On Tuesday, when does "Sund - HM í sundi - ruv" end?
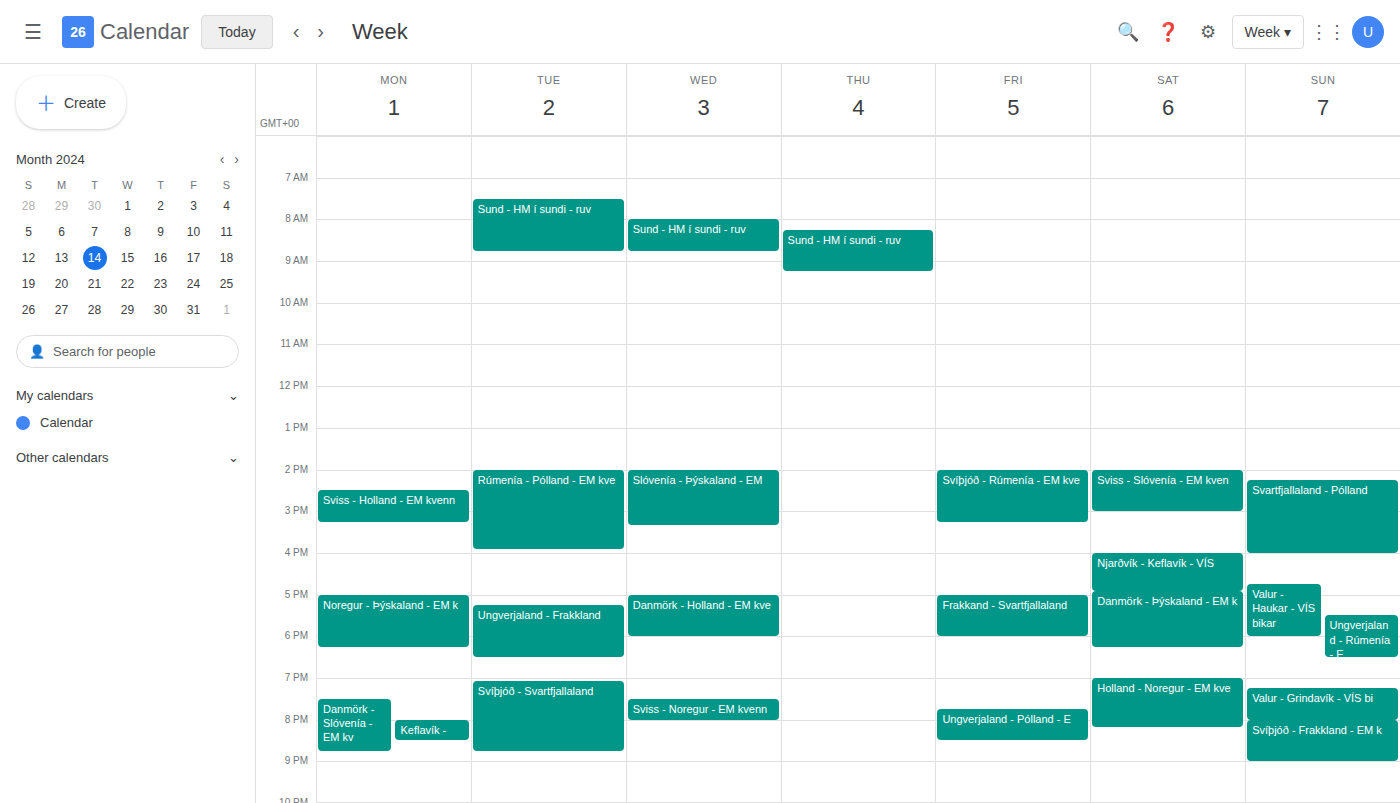
8:45 AM